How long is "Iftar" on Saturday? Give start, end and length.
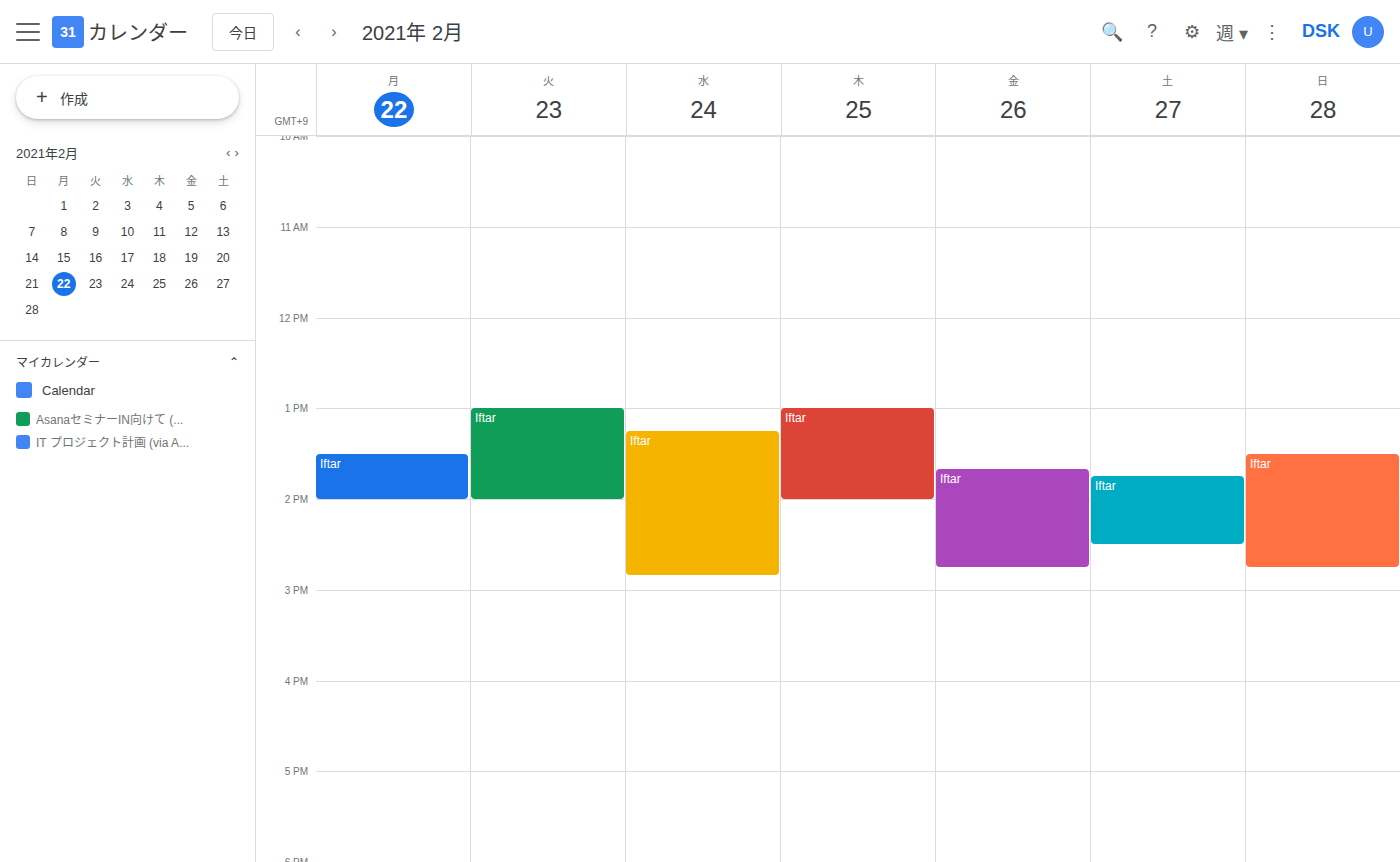
1:45 PM to 2:30 PM, 45 minutes